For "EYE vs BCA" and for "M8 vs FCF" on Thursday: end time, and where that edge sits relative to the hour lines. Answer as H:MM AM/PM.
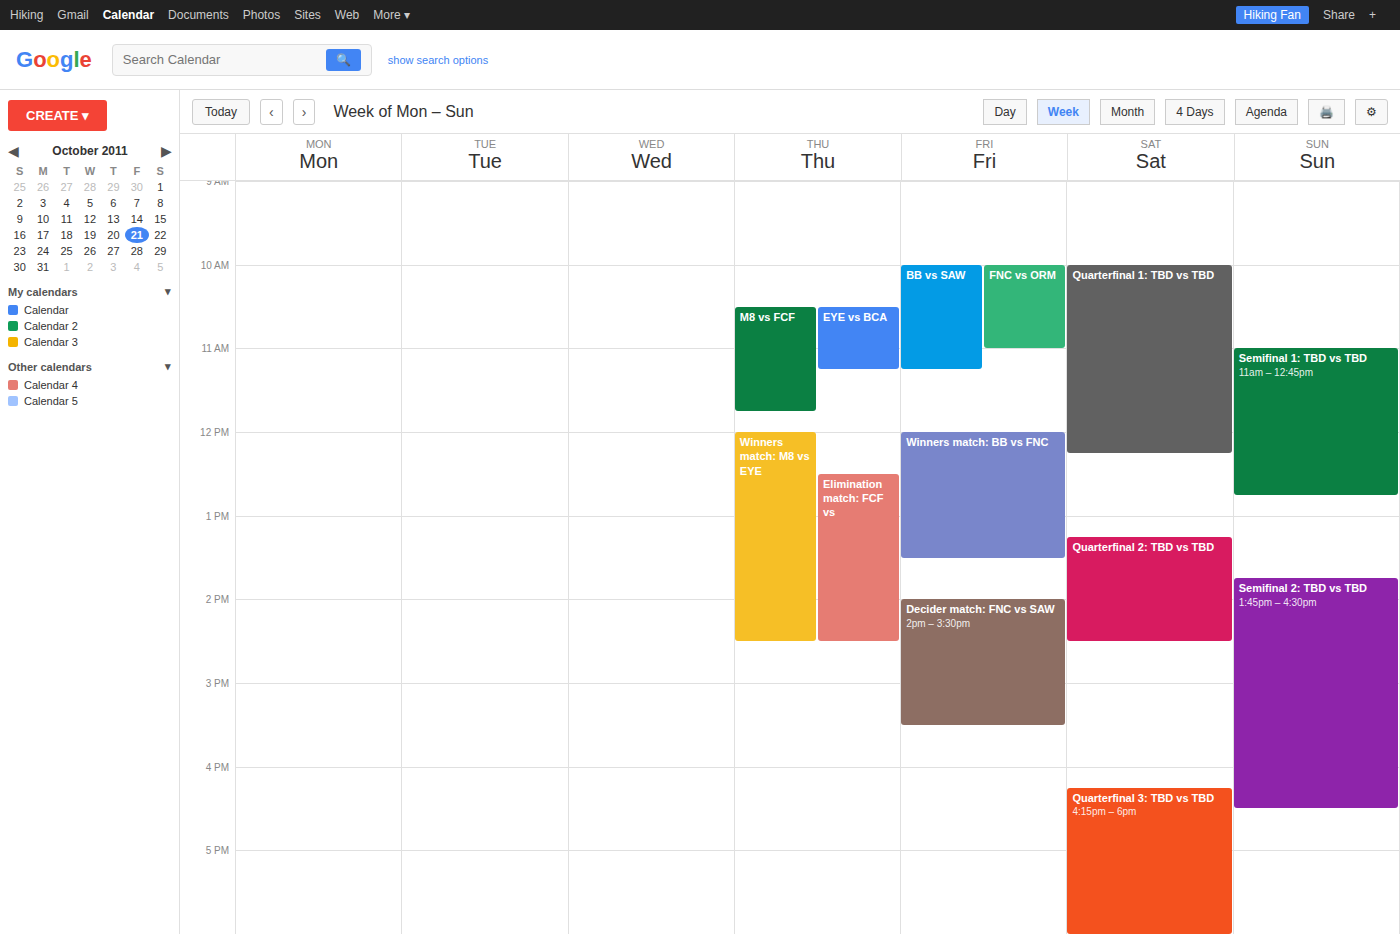
"EYE vs BCA": 11:15 AM, neither: a quarter of the way from the 11 AM line to the 12 PM line. "M8 vs FCF": 11:45 AM, neither: three quarters of the way from the 11 AM line to the 12 PM line.